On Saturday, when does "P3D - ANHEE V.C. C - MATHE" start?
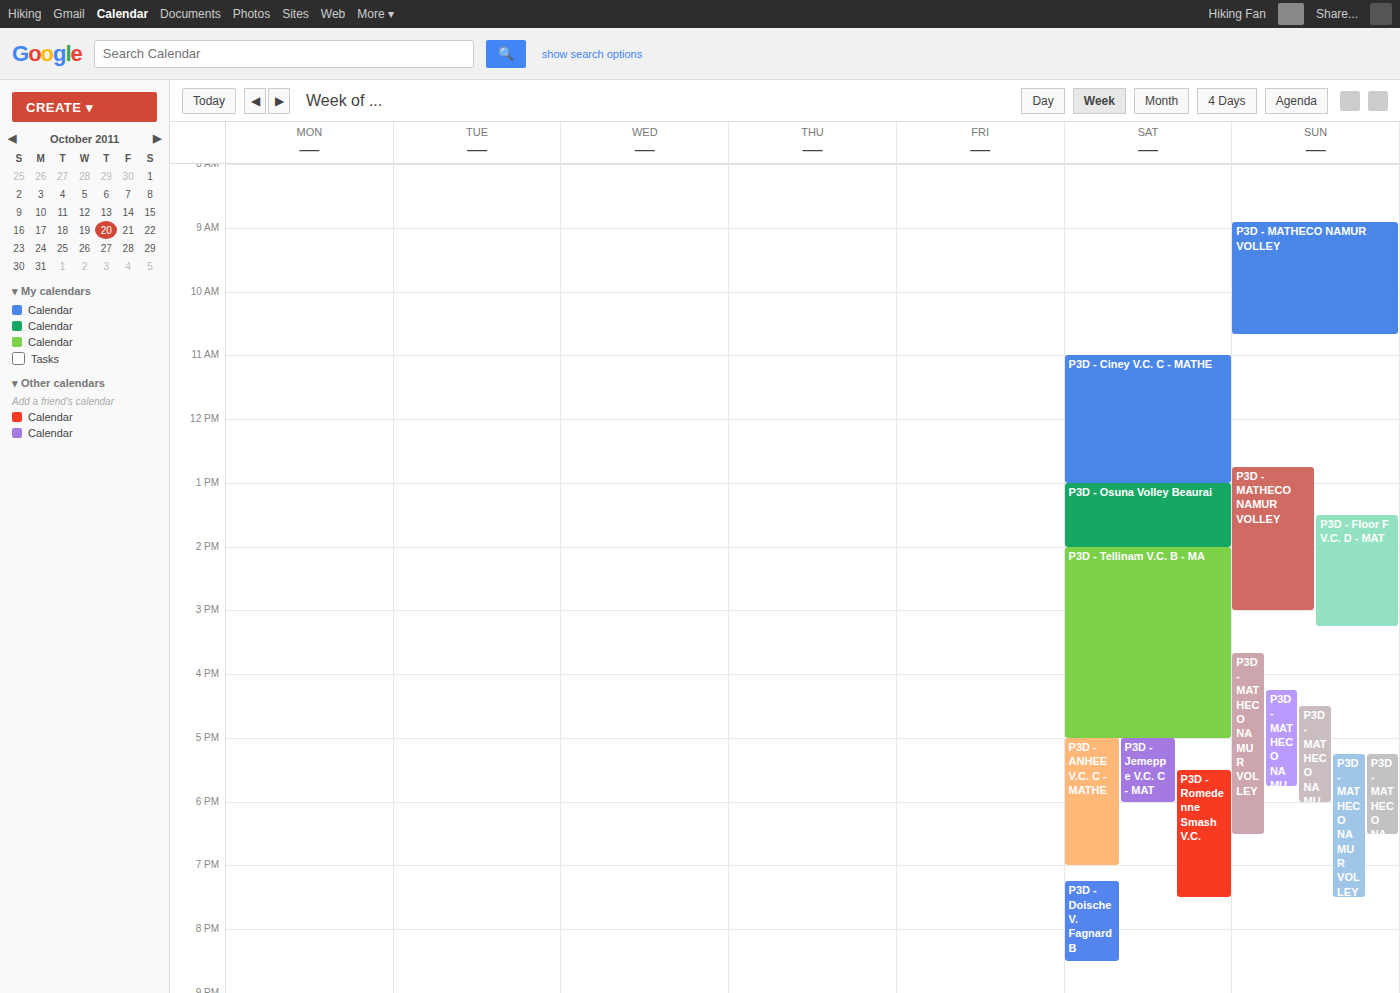
5:00 PM